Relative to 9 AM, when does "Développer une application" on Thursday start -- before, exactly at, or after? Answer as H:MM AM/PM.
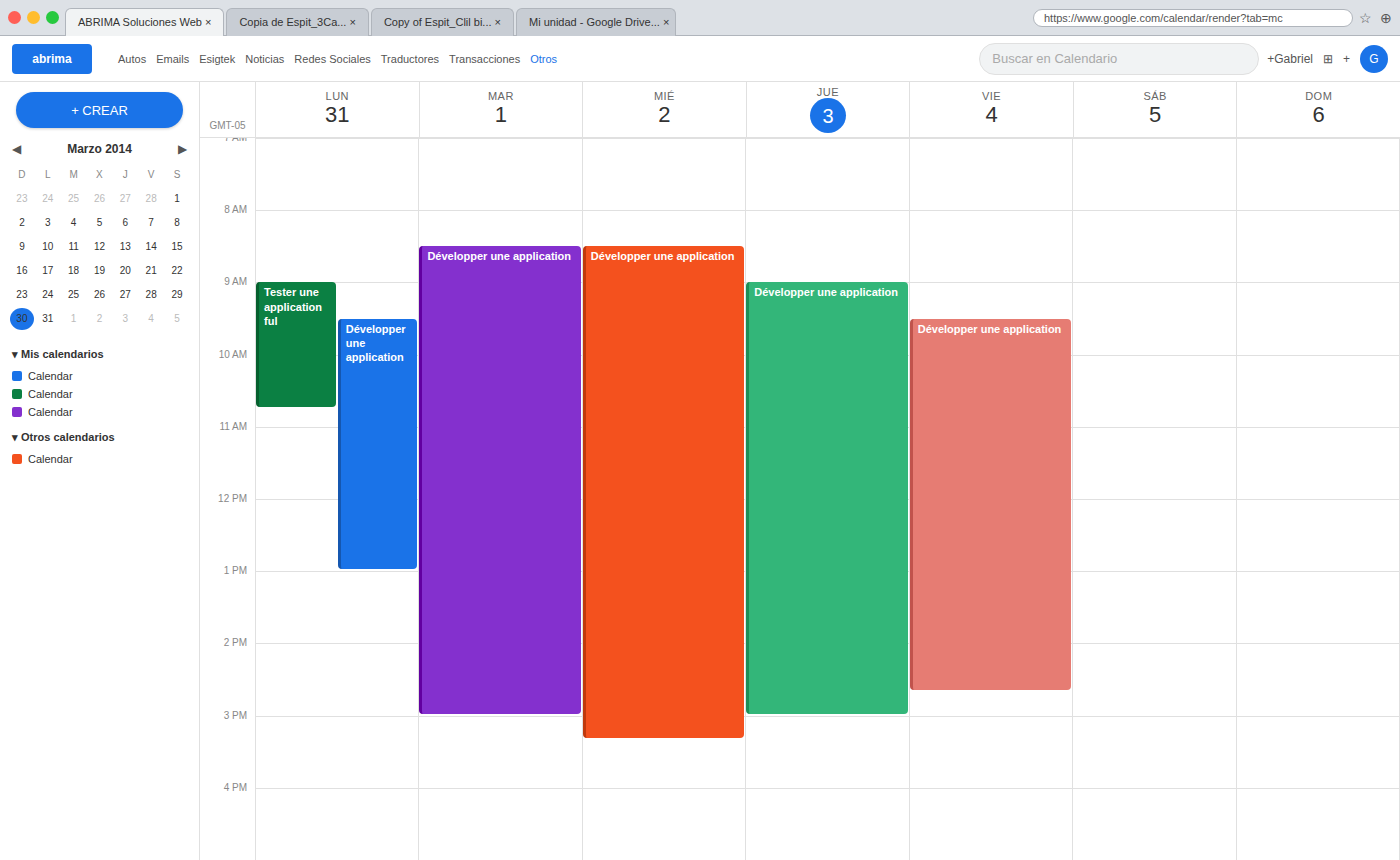
9:00 AM -- exactly at 9 AM, on the 9 AM line.